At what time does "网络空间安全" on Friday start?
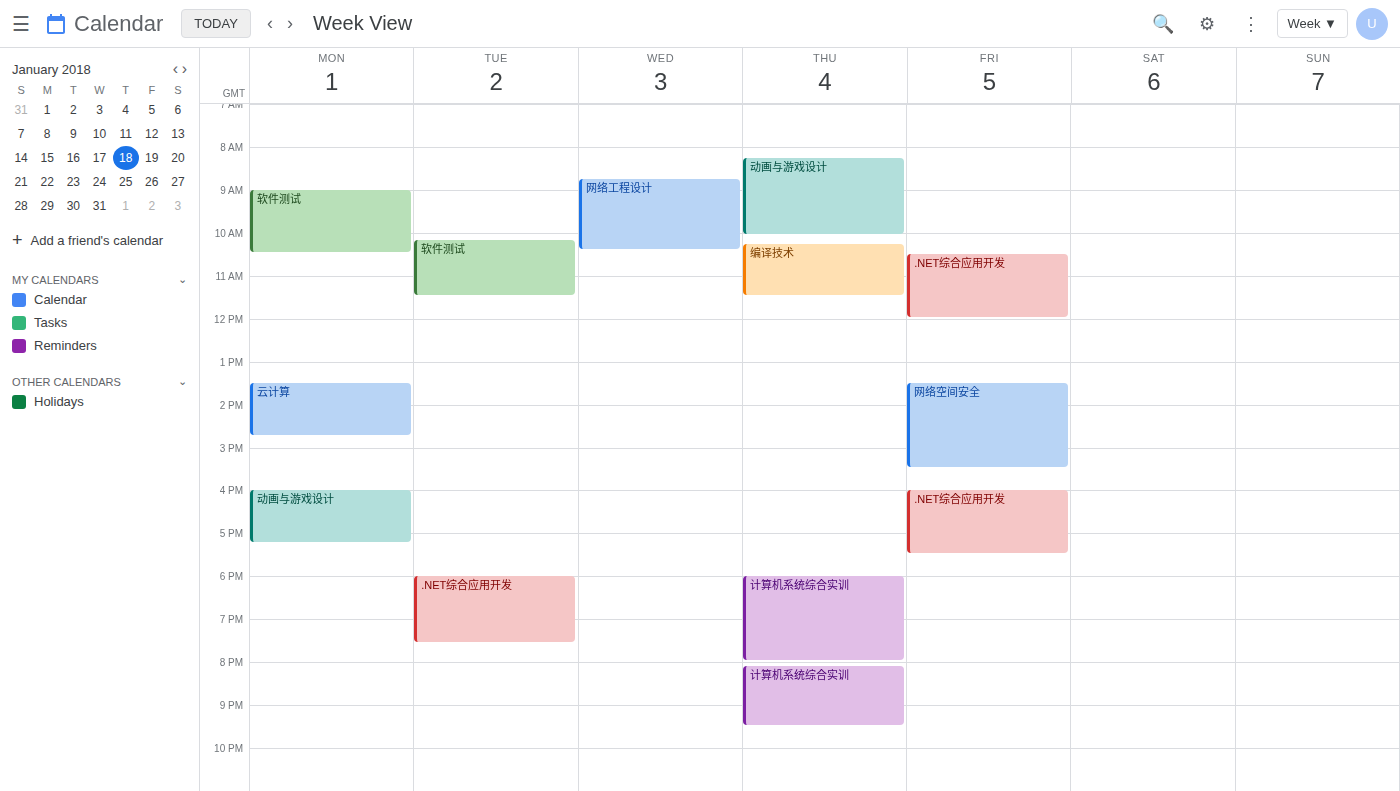
1:30 PM